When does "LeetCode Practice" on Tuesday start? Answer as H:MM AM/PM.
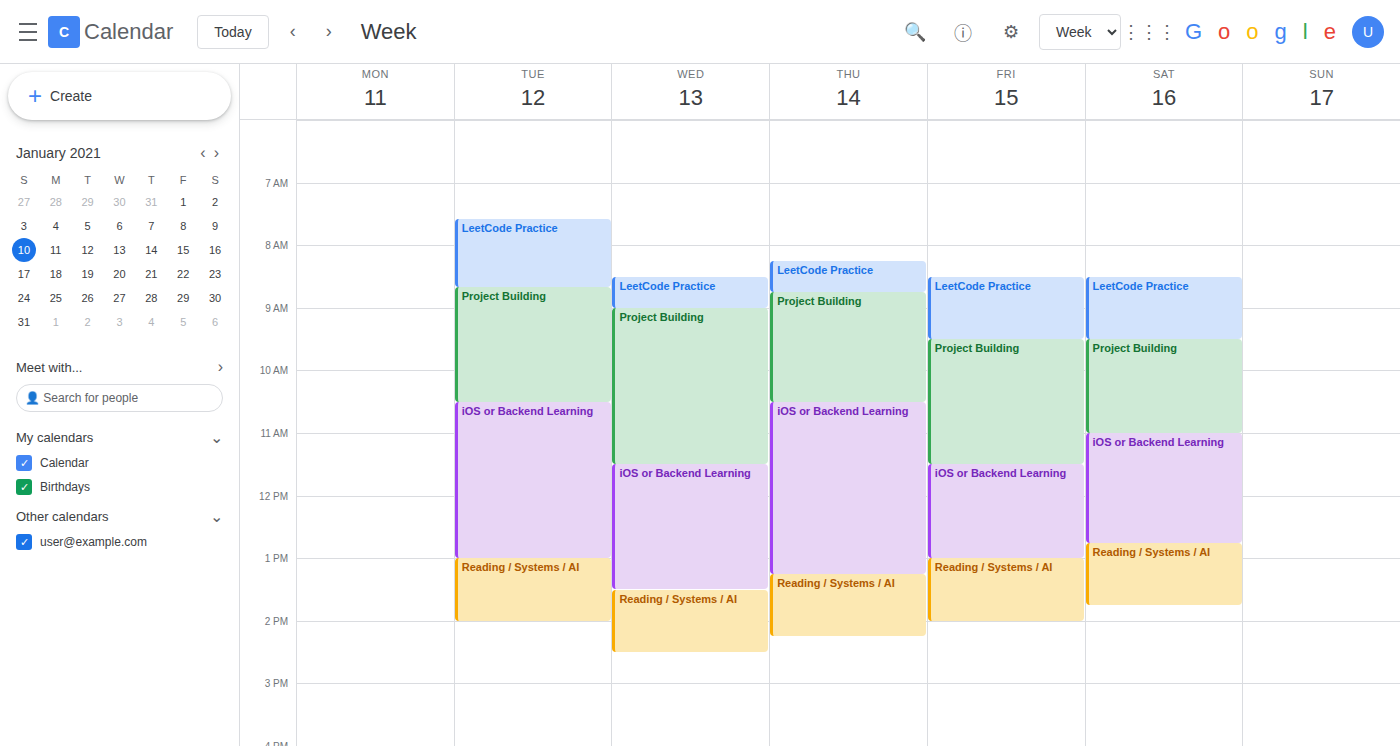
7:35 AM